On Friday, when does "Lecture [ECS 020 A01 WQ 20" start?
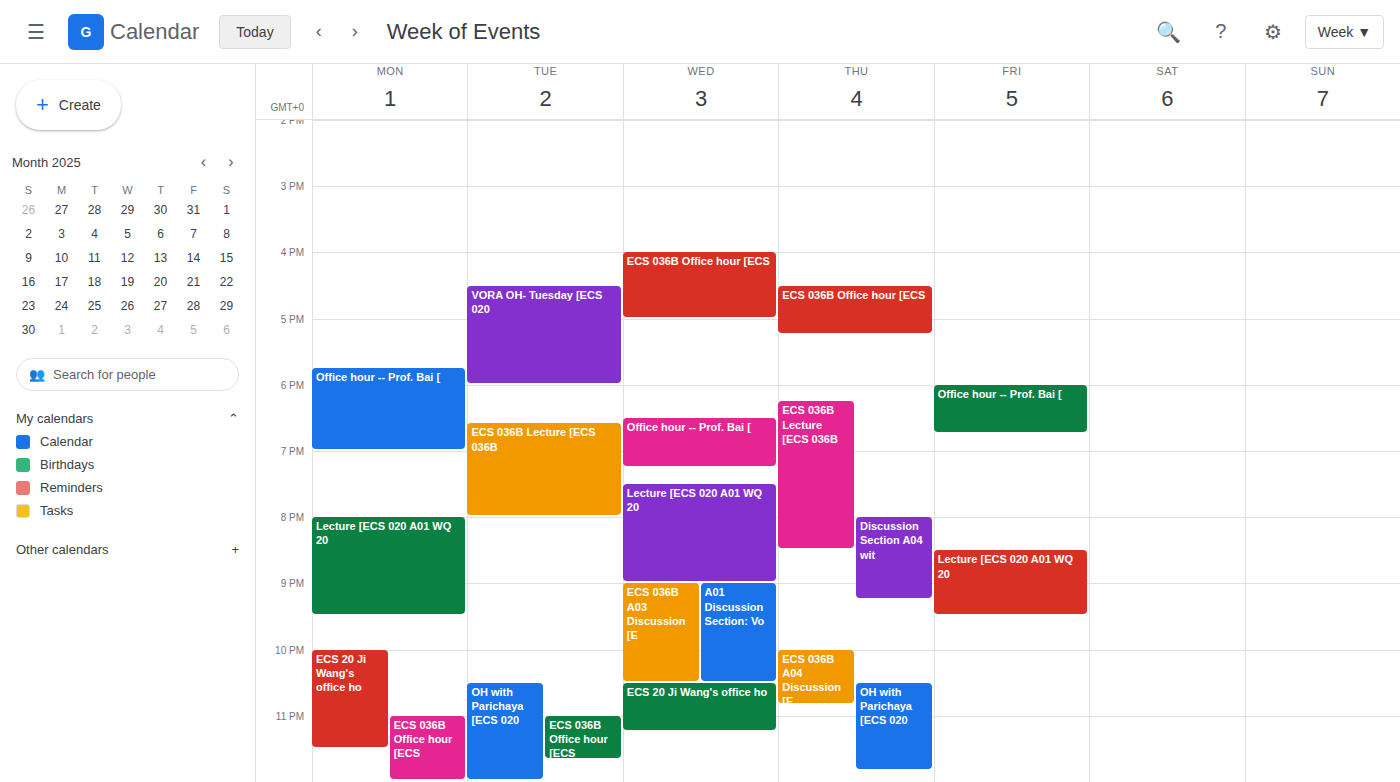
20:30